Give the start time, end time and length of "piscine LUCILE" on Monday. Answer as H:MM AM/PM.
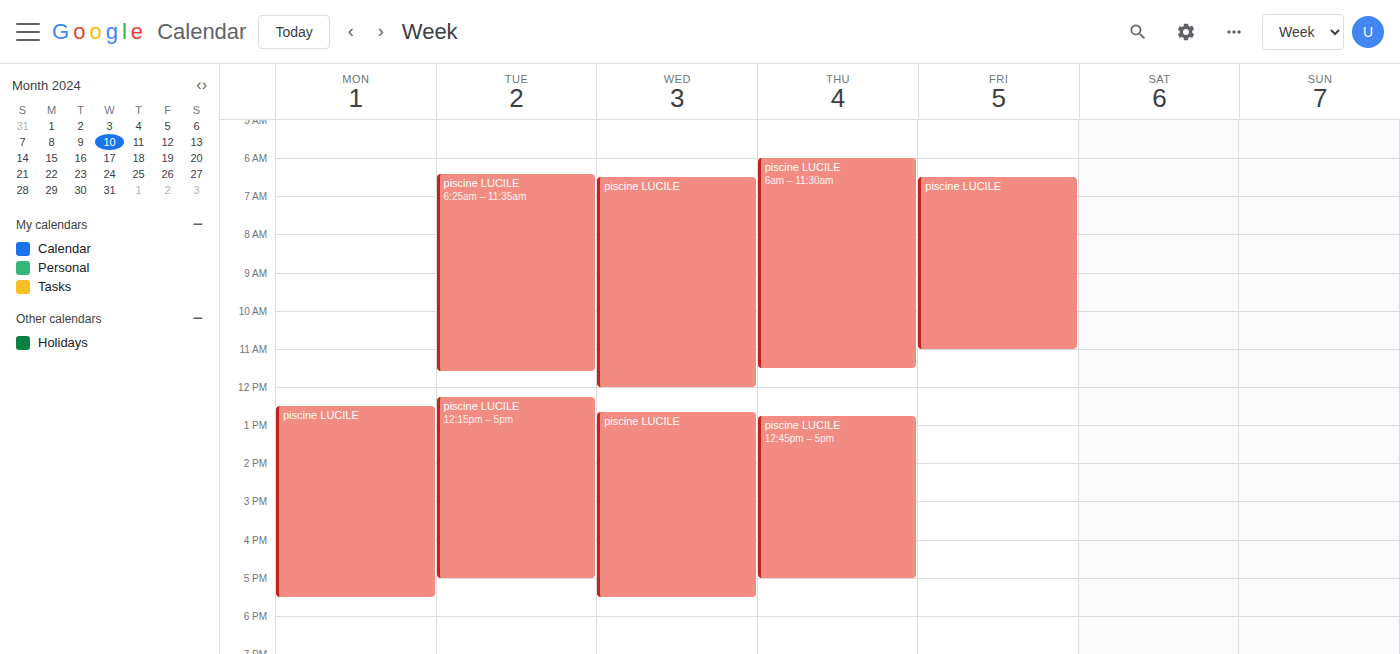
12:30 PM to 5:30 PM, 5 hours